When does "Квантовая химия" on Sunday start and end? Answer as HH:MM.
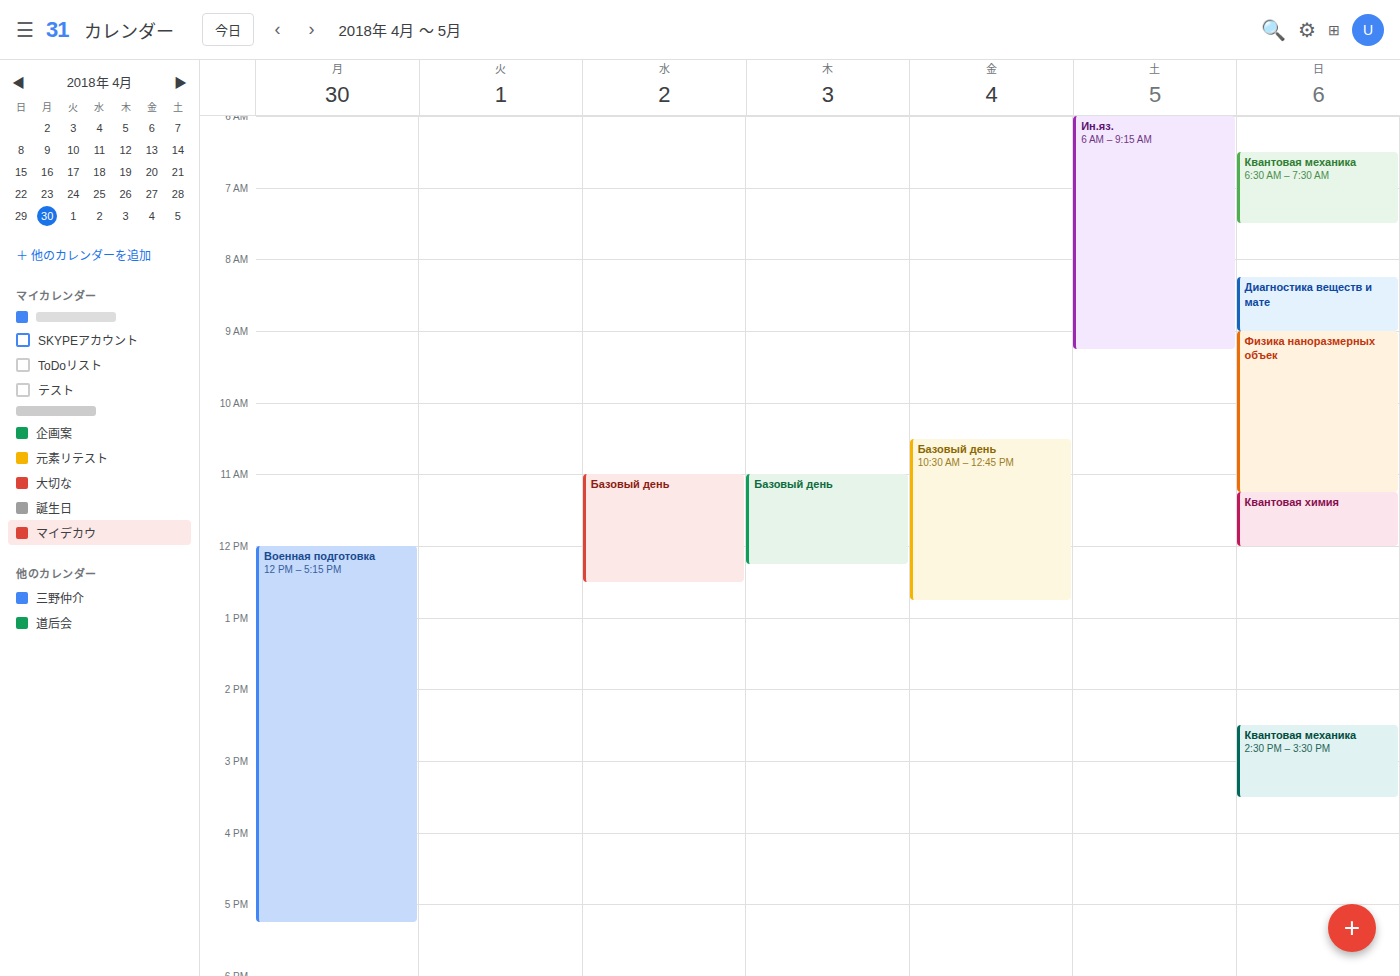
11:15 to 12:00